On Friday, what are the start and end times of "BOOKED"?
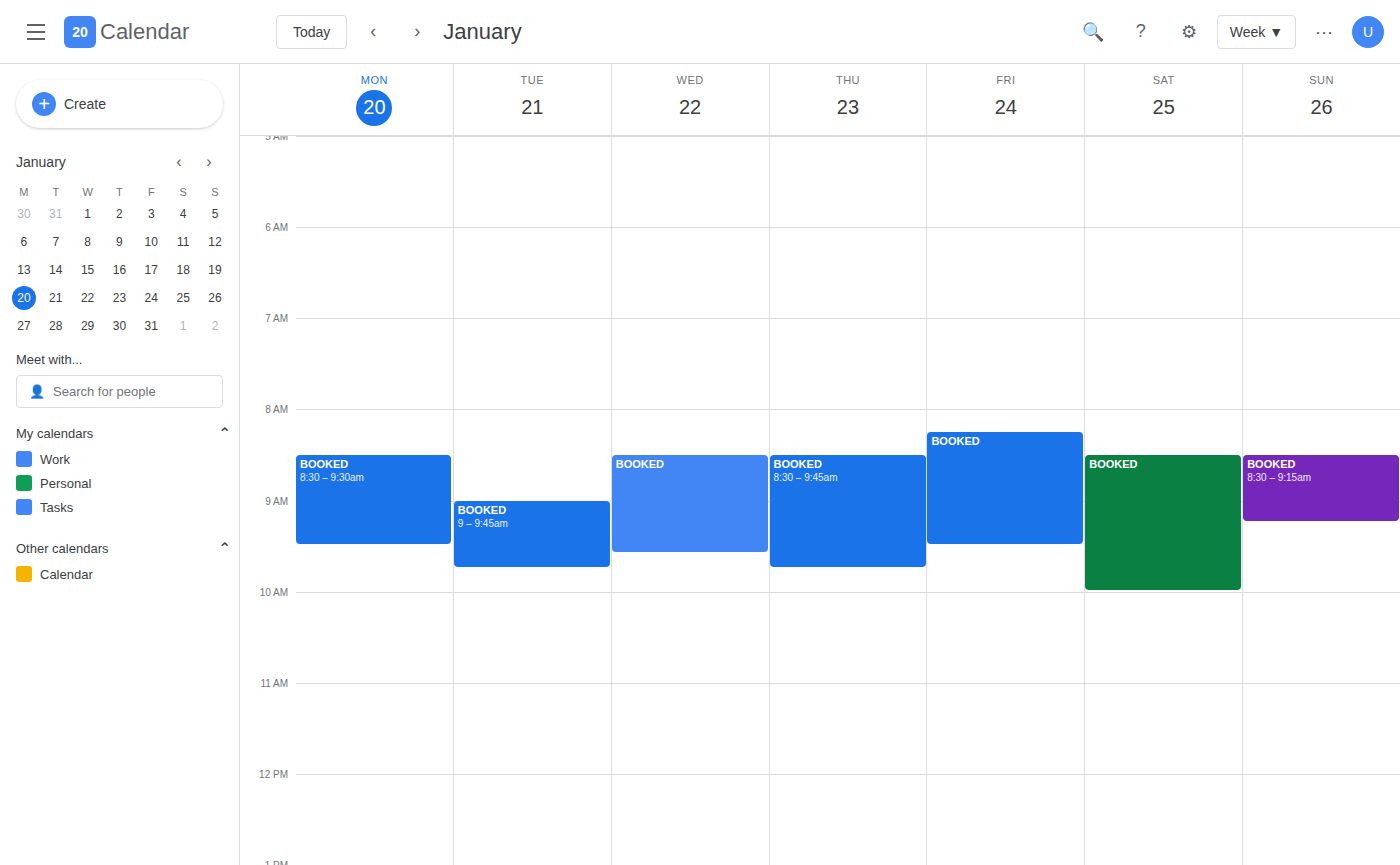
8:15 AM to 9:30 AM